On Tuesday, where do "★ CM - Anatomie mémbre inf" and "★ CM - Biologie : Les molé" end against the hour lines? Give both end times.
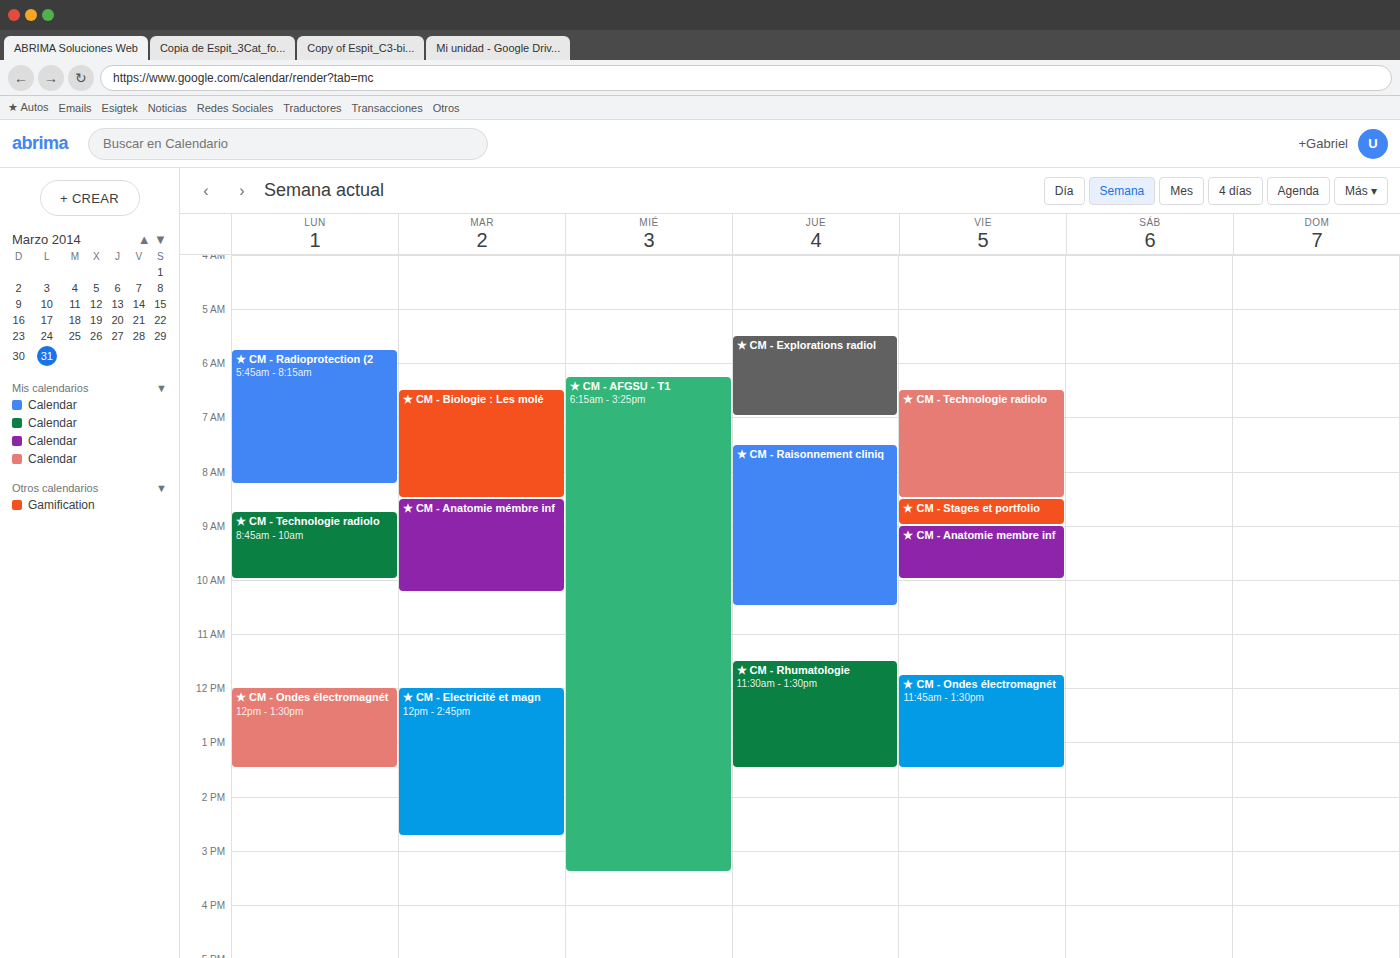
"★ CM - Anatomie mémbre inf": 10:15 AM, neither: a quarter of the way from the 10 AM line to the 11 AM line. "★ CM - Biologie : Les molé": 8:30 AM, halfway between the 8 AM and 9 AM lines.